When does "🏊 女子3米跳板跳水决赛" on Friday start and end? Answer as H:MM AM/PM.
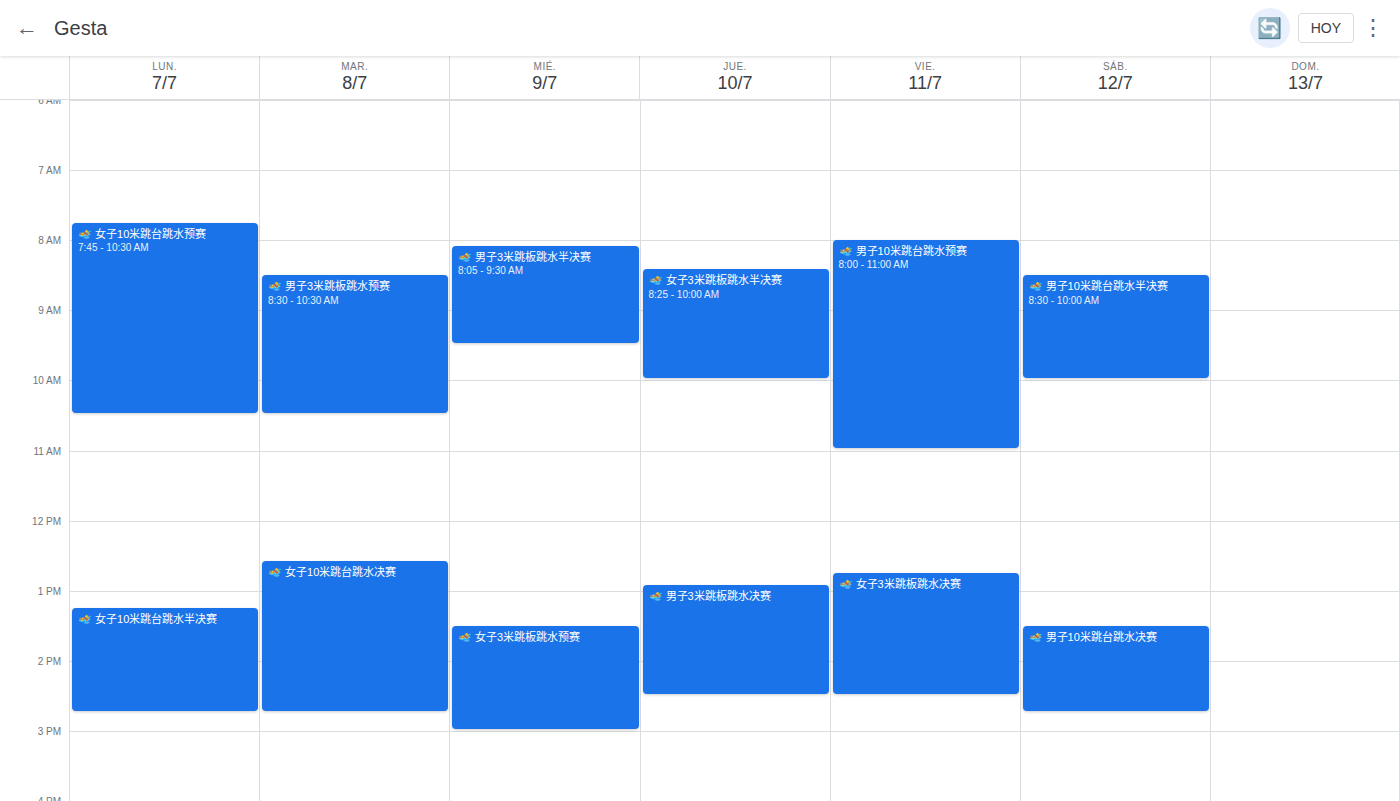
12:45 PM to 2:30 PM